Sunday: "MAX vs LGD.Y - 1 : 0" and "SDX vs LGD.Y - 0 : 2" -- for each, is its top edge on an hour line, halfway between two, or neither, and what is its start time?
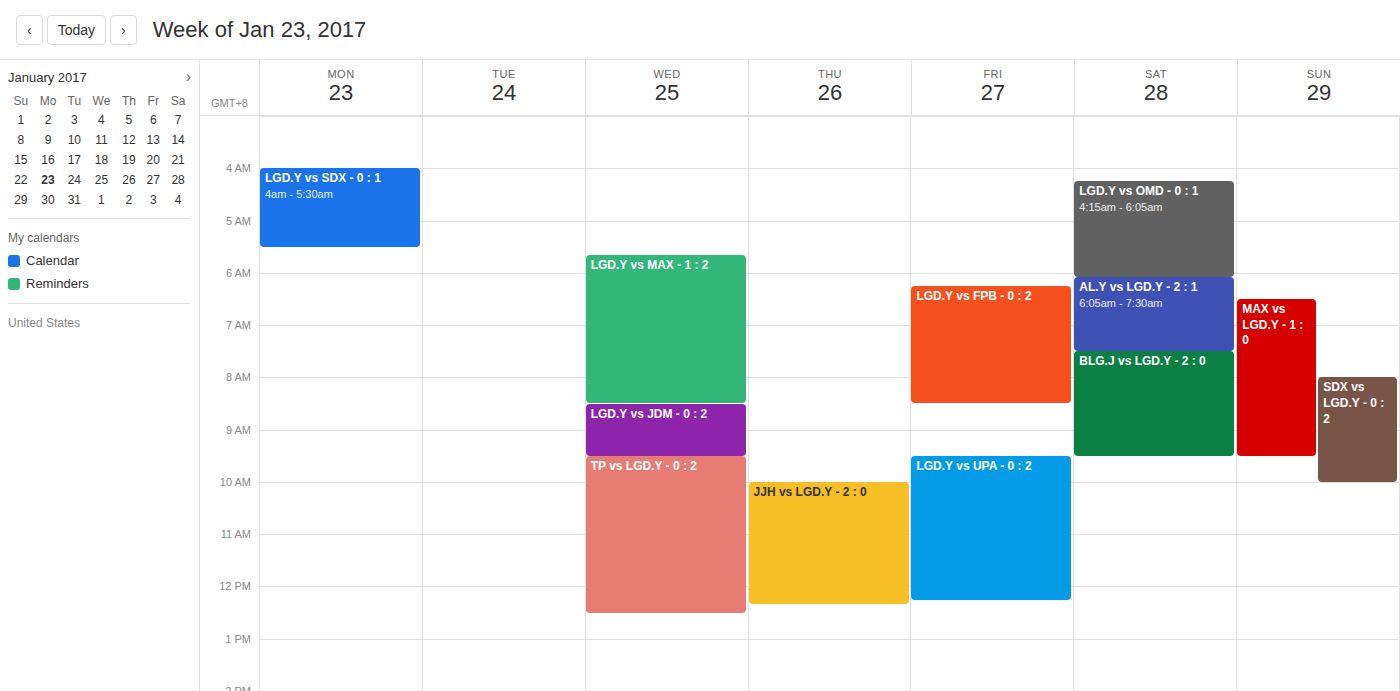
"MAX vs LGD.Y - 1 : 0": 6:30 AM, halfway between the 6 AM and 7 AM lines. "SDX vs LGD.Y - 0 : 2": 8:00 AM, exactly on the 8 AM line.